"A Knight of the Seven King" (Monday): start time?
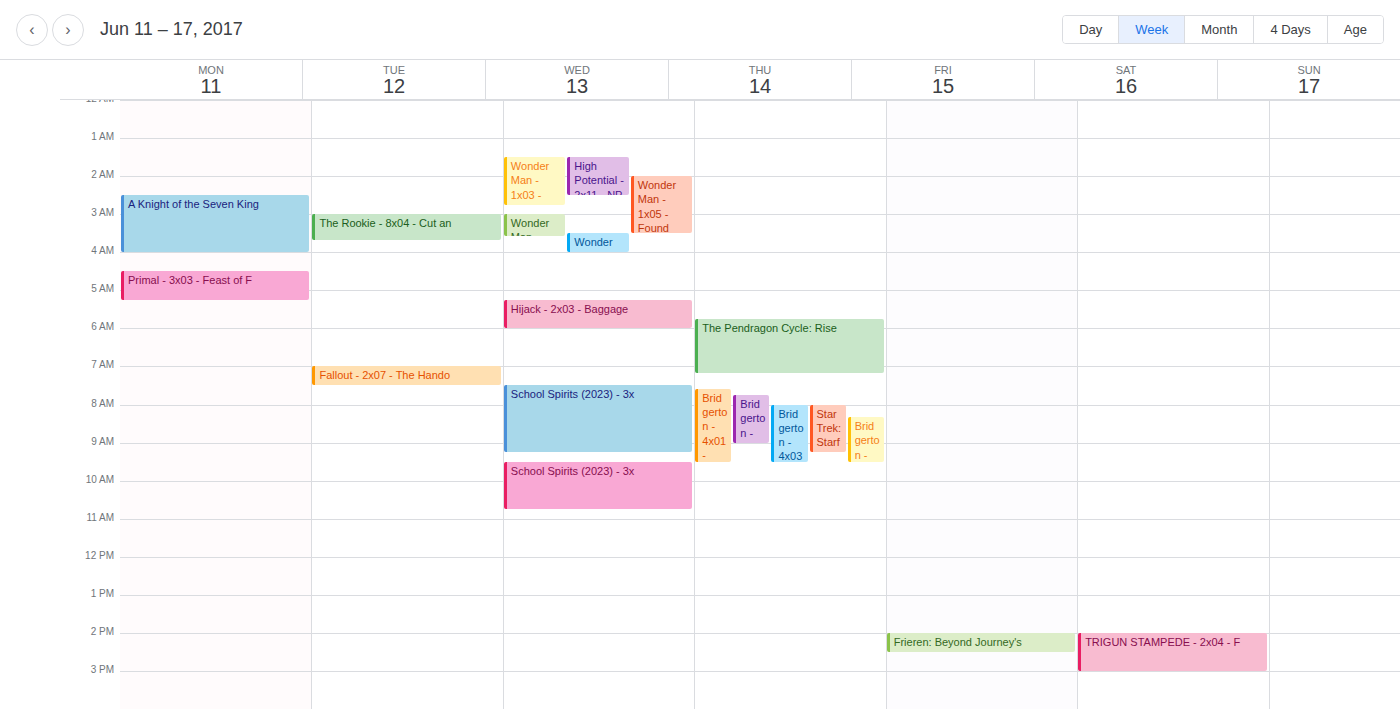
2:30 AM